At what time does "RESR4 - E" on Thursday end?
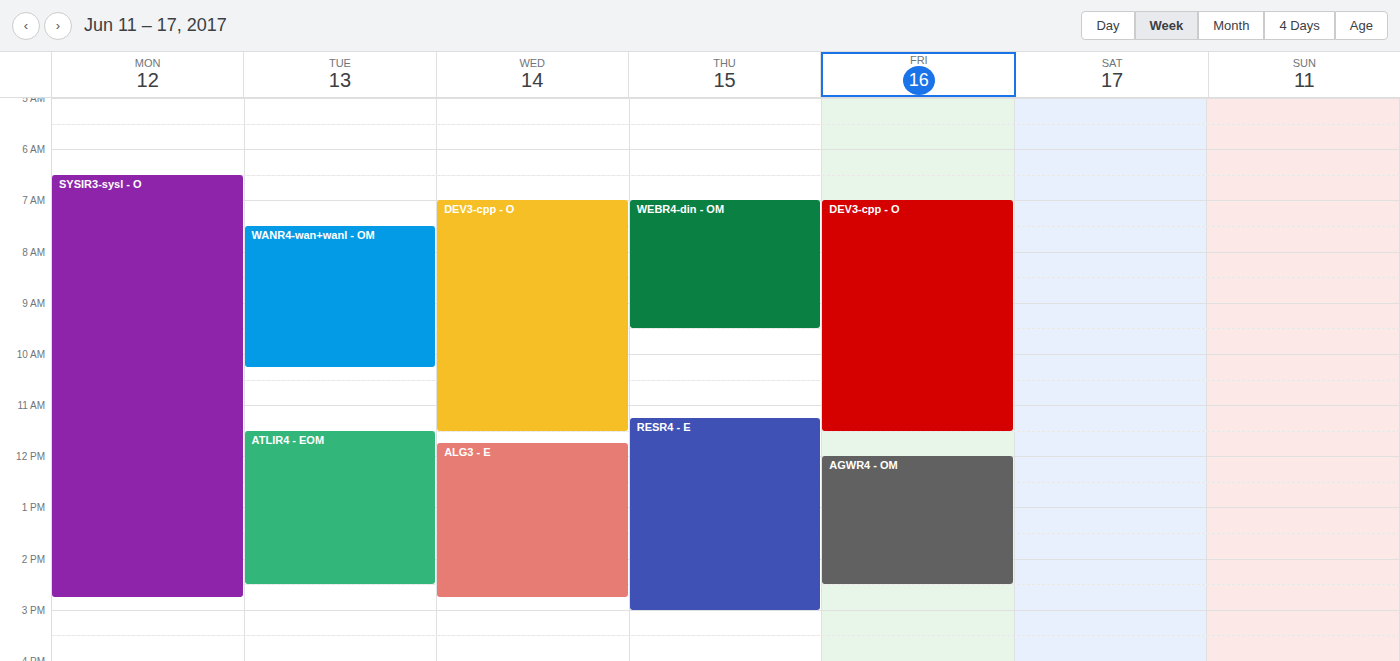
3:00 PM